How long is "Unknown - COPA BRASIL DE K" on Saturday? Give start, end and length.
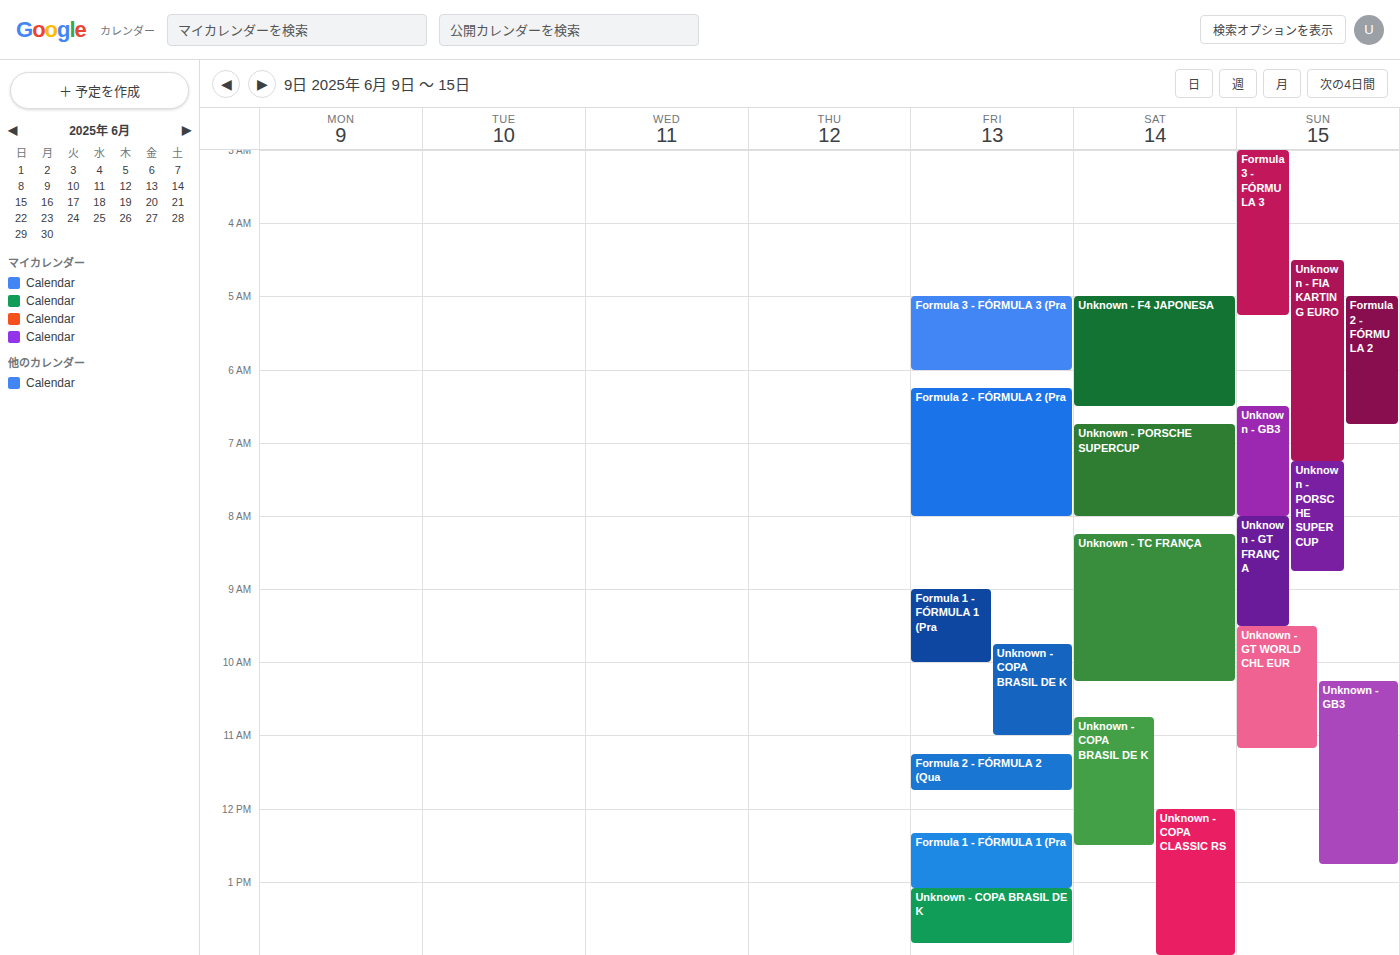
10:45 AM to 12:30 PM, 1 hour 45 minutes